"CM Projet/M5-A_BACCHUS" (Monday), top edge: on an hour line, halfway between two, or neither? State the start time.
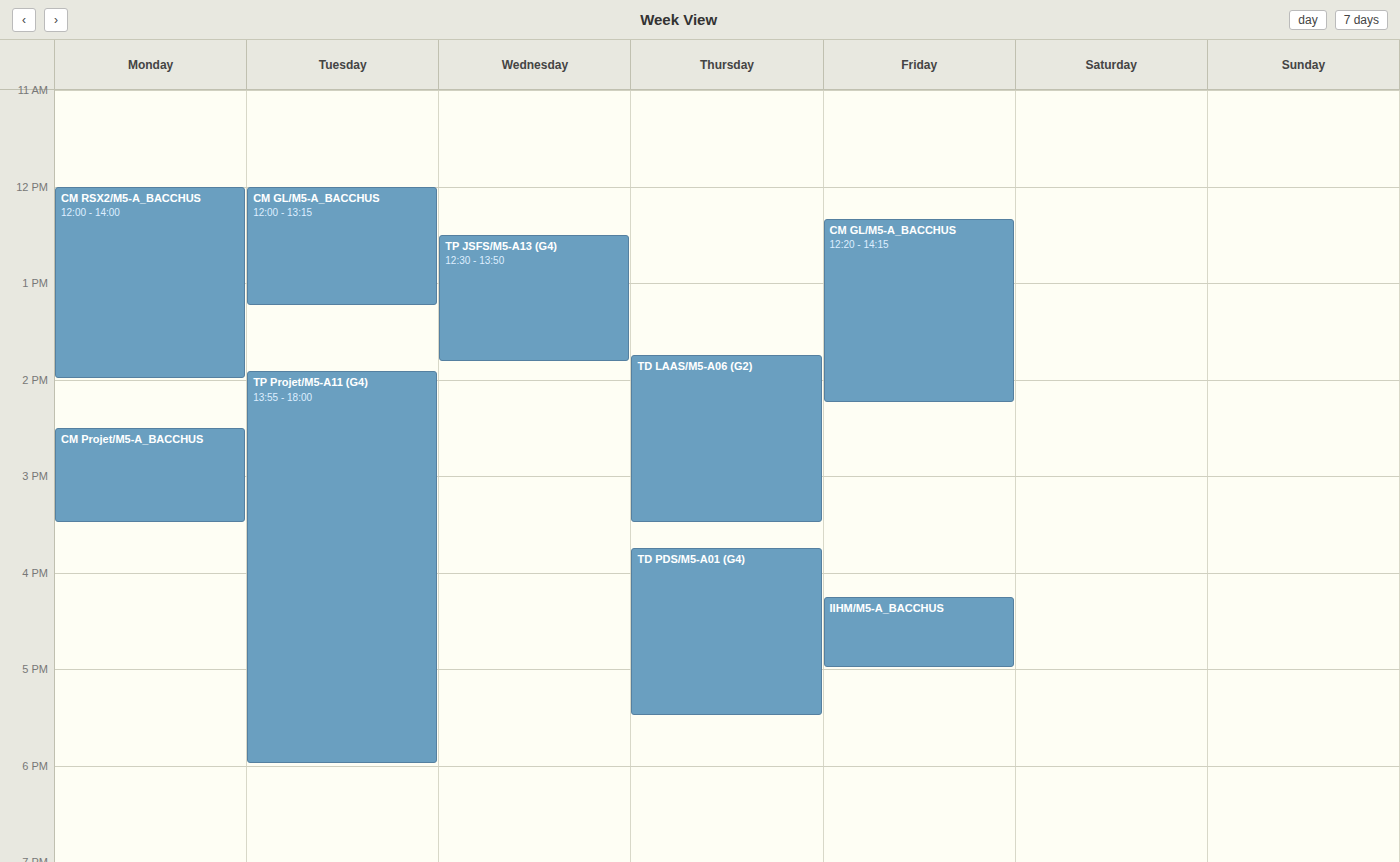
2:30 PM -- halfway between the 2 PM and 3 PM lines.